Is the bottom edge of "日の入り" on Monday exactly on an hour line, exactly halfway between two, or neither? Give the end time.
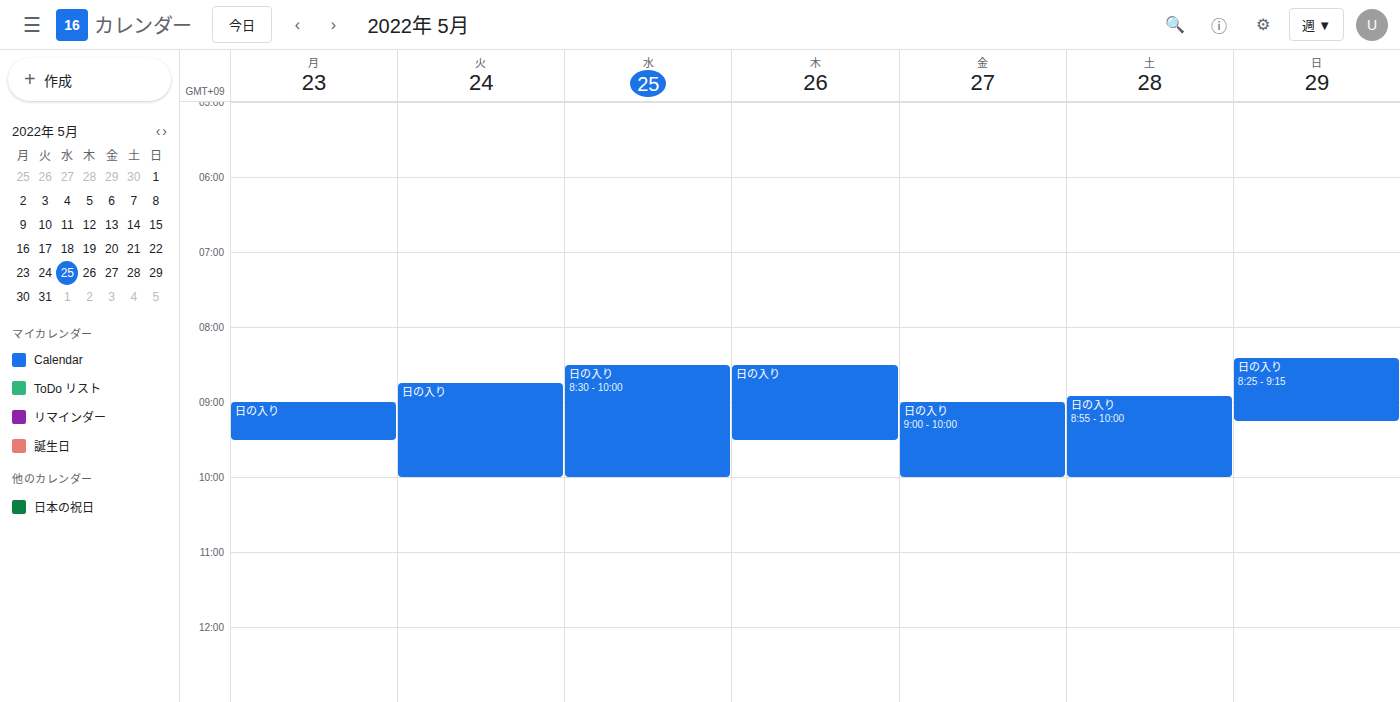
9:30 AM -- halfway between the 9 AM and 10 AM lines.